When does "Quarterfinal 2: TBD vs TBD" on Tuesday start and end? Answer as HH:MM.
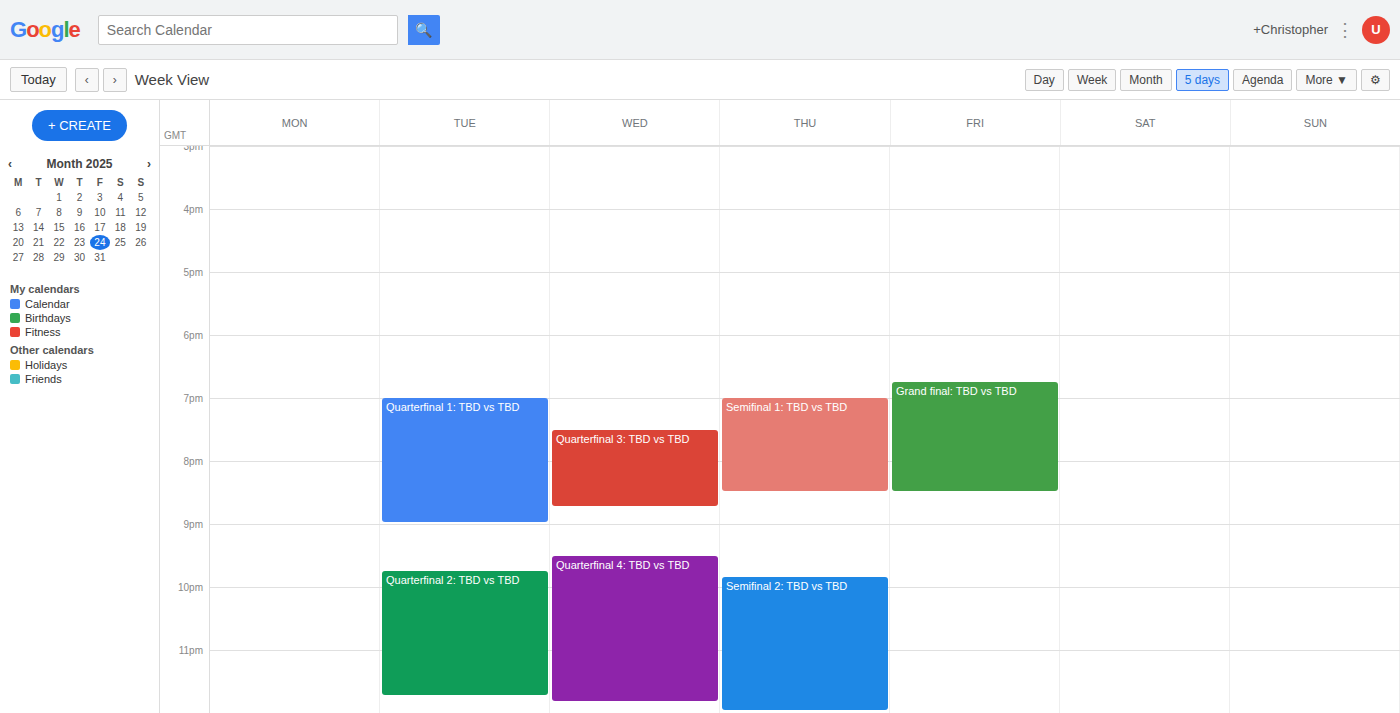
21:45 to 23:45